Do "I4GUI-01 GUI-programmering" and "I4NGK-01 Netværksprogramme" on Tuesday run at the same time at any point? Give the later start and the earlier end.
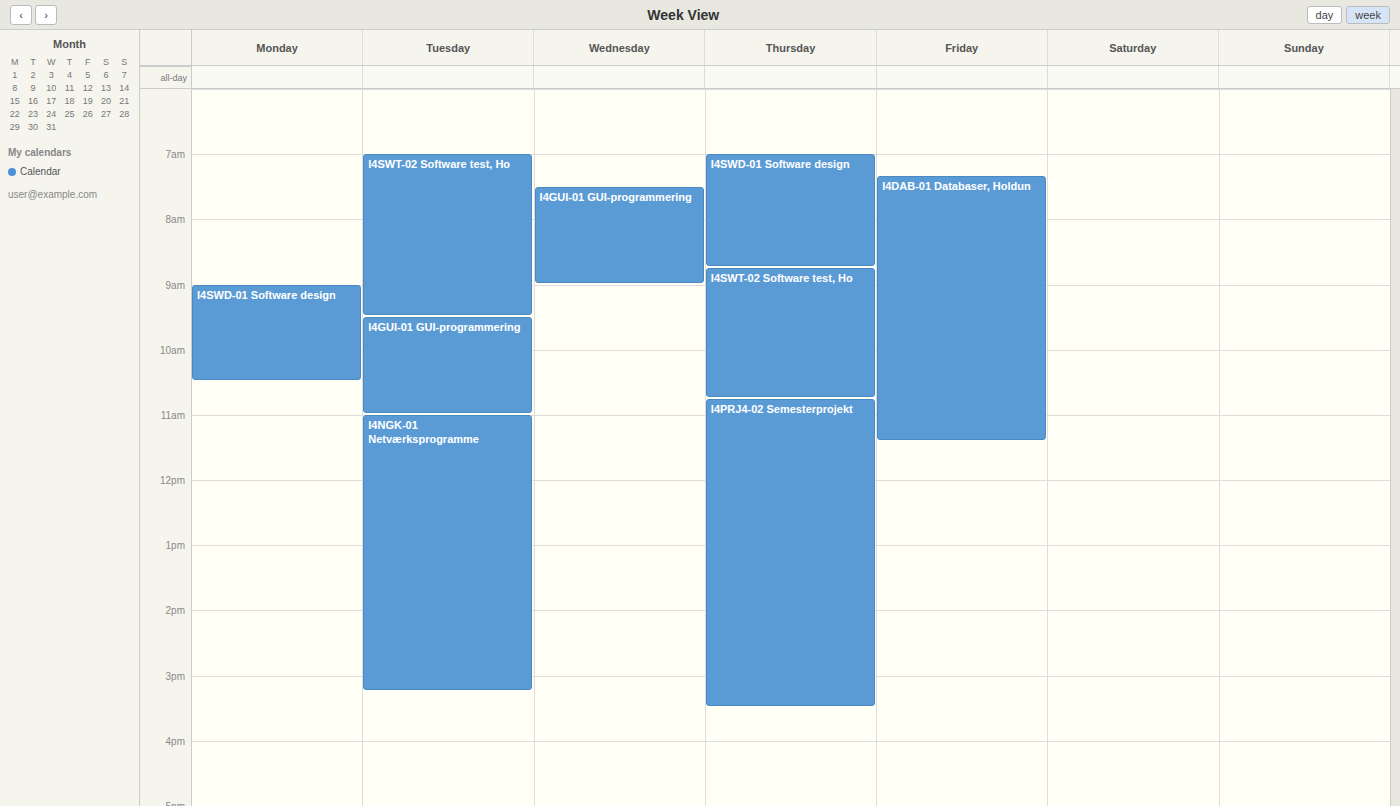
"I4GUI-01 GUI-programmering" ends at 11:00, exactly when "I4NGK-01 Netværksprogramme" starts -- they touch but do not overlap.